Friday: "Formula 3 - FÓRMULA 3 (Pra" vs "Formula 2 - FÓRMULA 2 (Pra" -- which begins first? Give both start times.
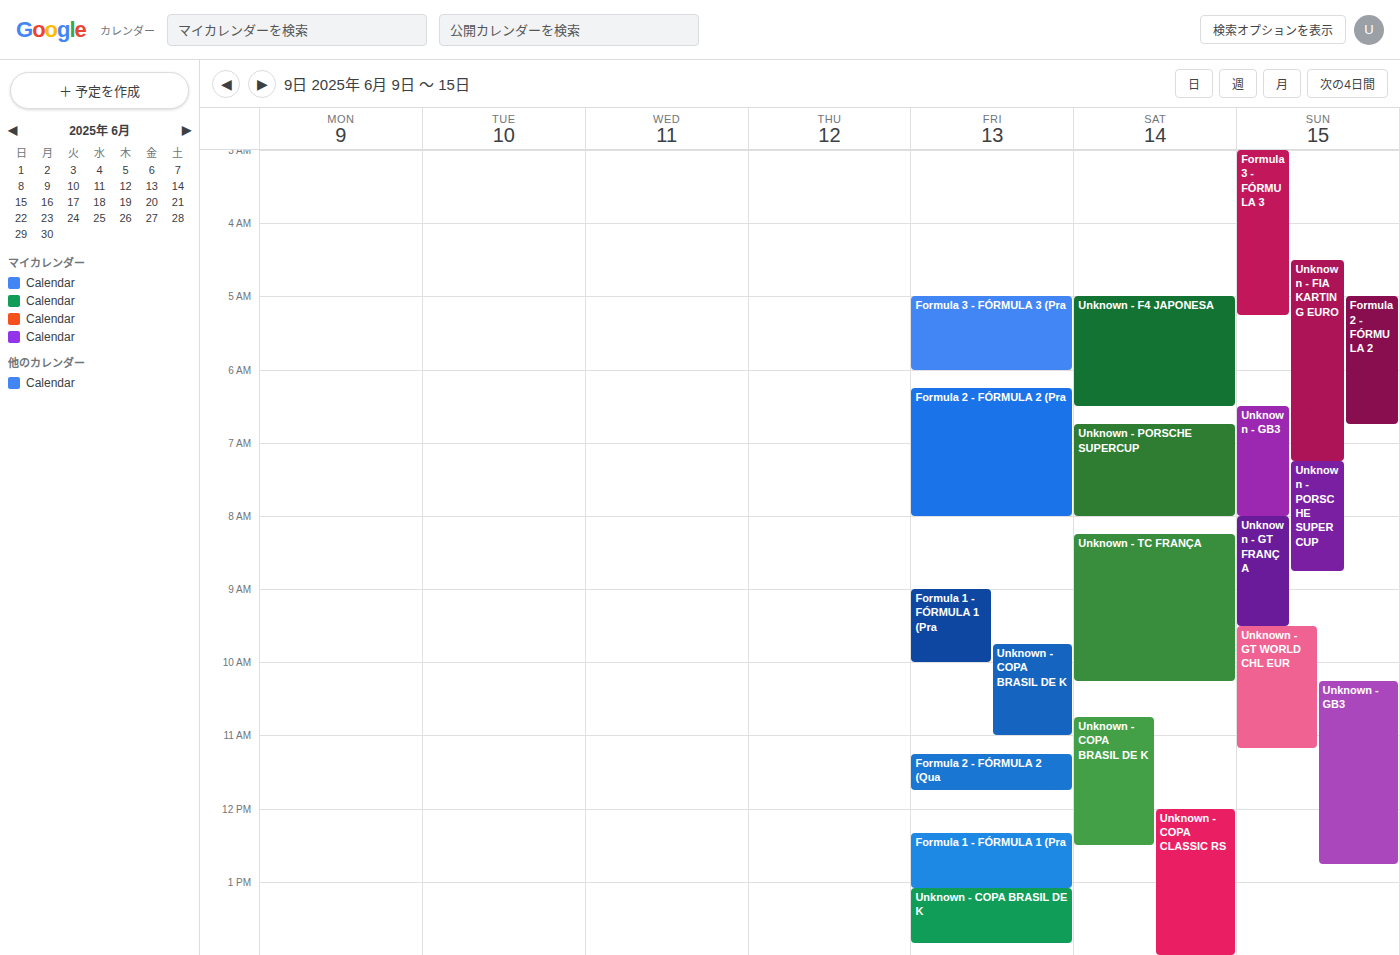
"Formula 3 - FÓRMULA 3 (Pra" 5:00 AM; "Formula 2 - FÓRMULA 2 (Pra" 6:15 AM.